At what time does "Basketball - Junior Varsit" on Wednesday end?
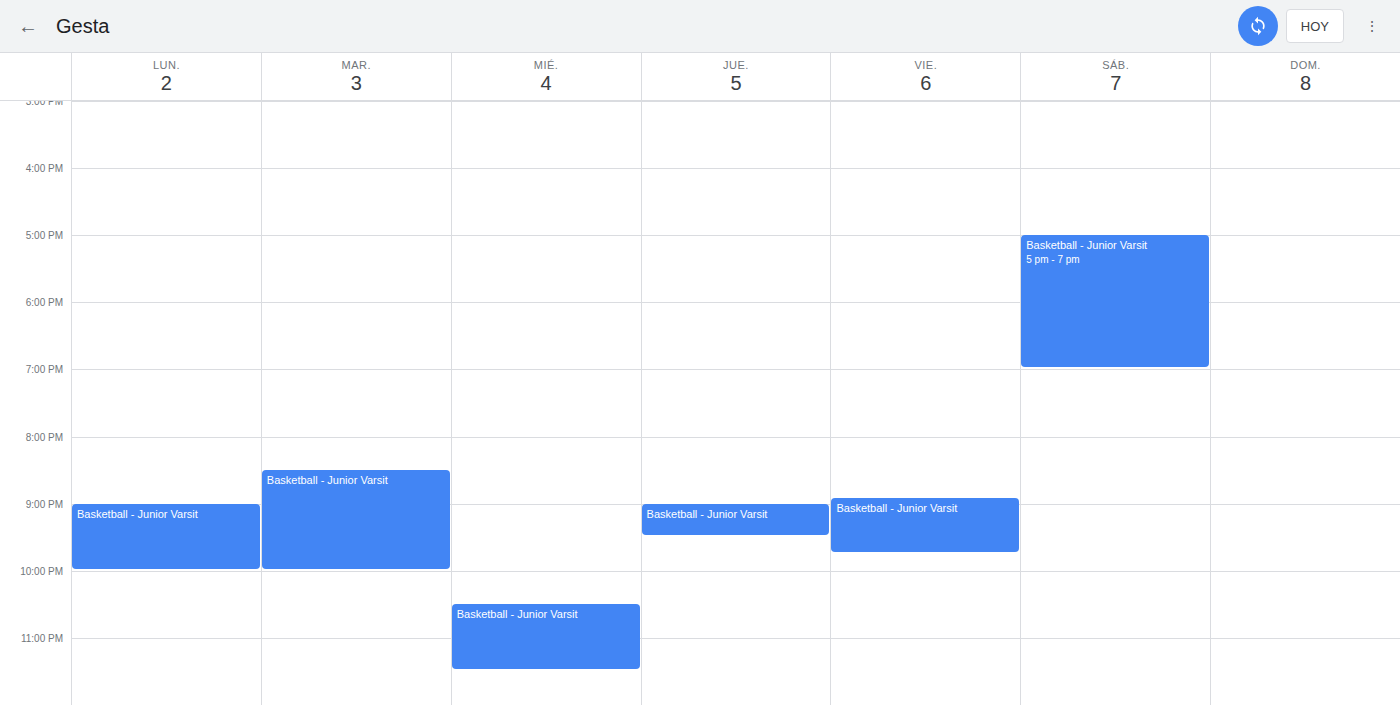
11:30 PM